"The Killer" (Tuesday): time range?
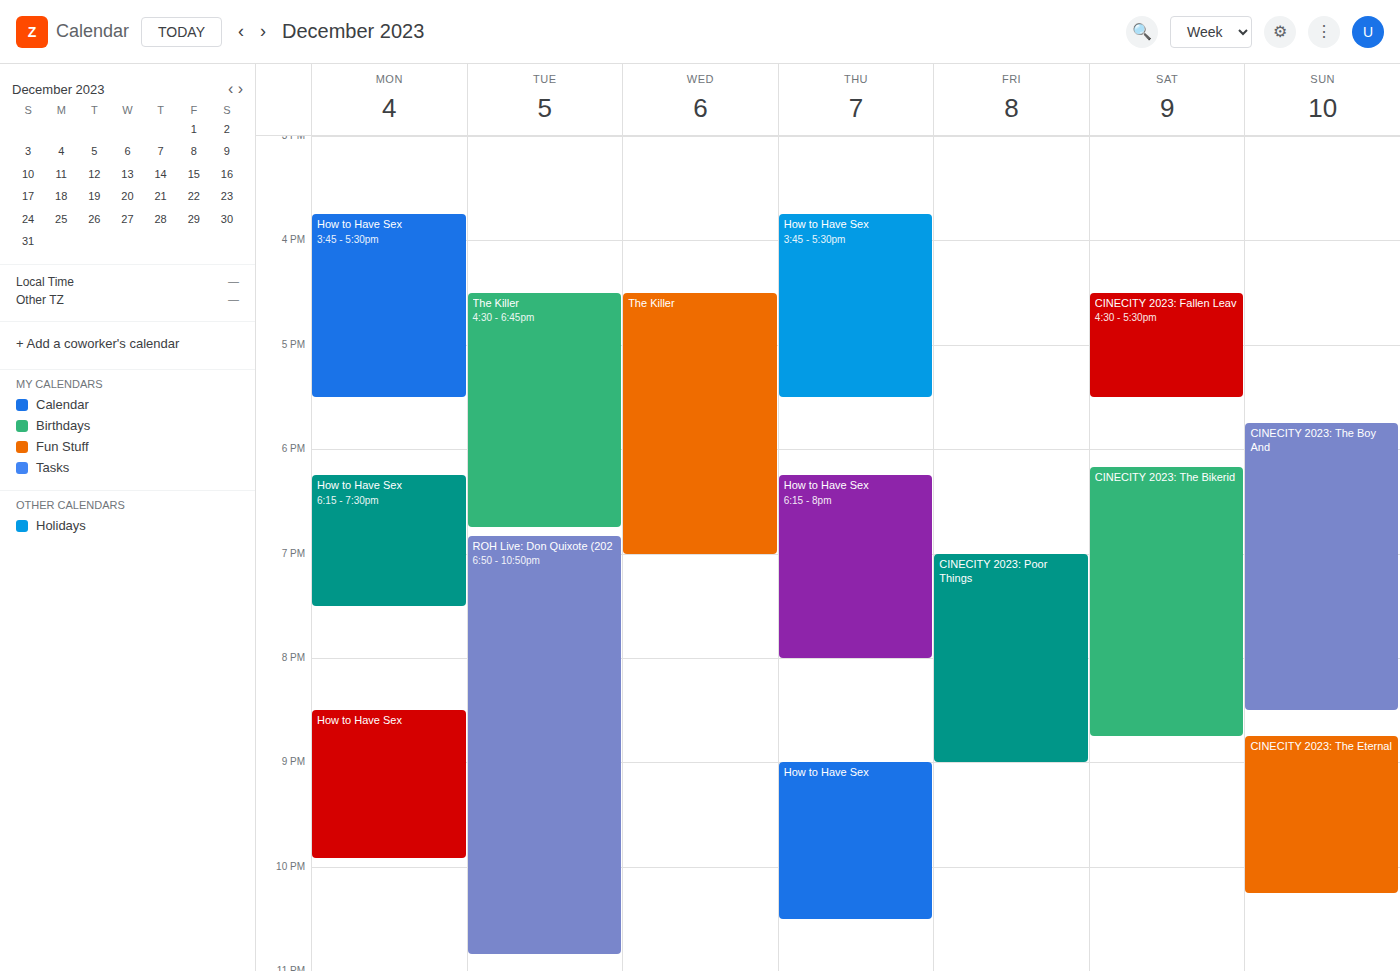
16:30 to 18:45